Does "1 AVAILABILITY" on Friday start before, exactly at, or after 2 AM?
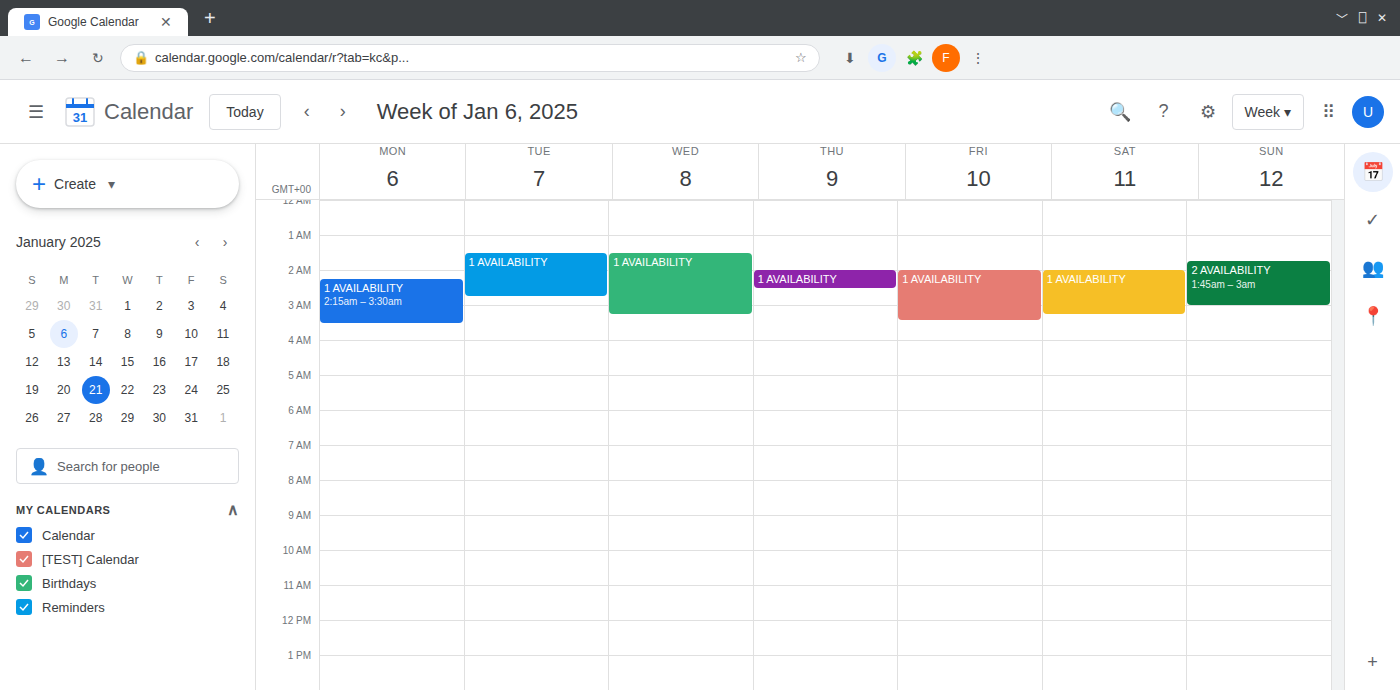
2:00 AM -- exactly at 2 AM, on the 2 AM line.